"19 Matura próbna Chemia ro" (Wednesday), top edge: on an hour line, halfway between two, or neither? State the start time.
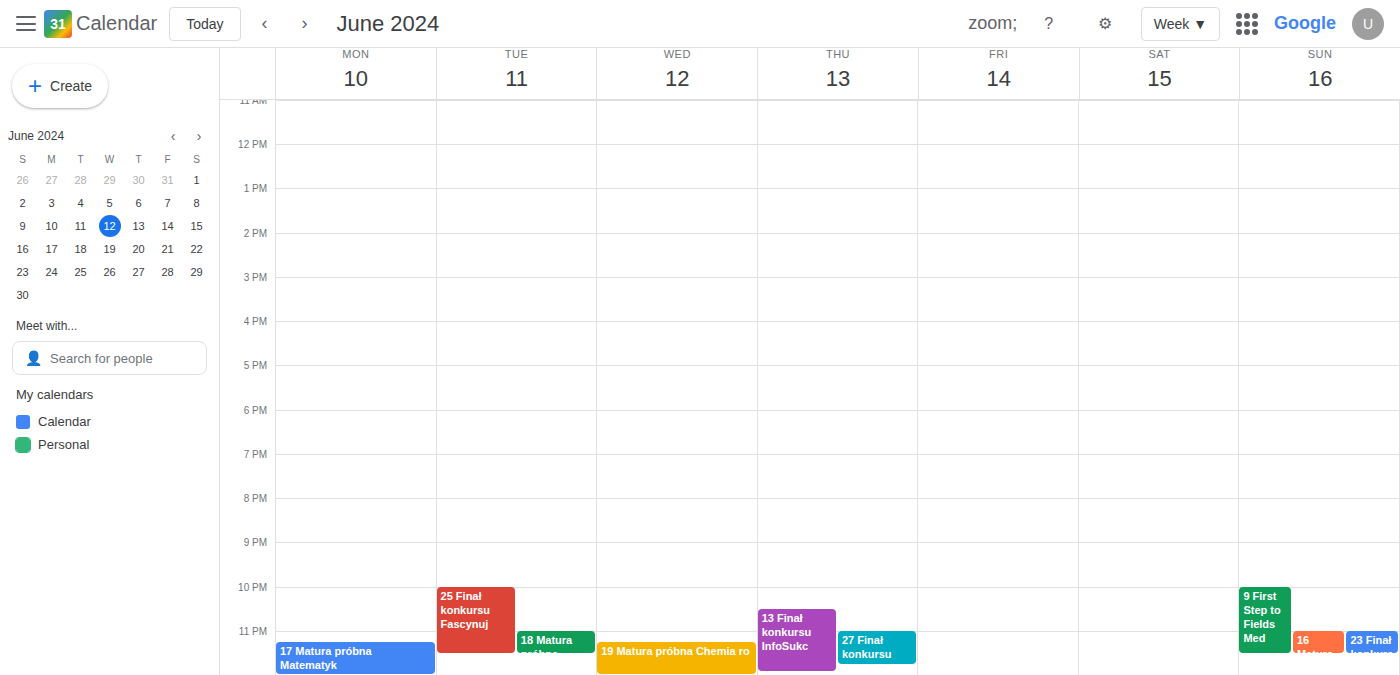
11:15 PM -- neither: a quarter of the way from the 11 PM line to the 12 AM line.